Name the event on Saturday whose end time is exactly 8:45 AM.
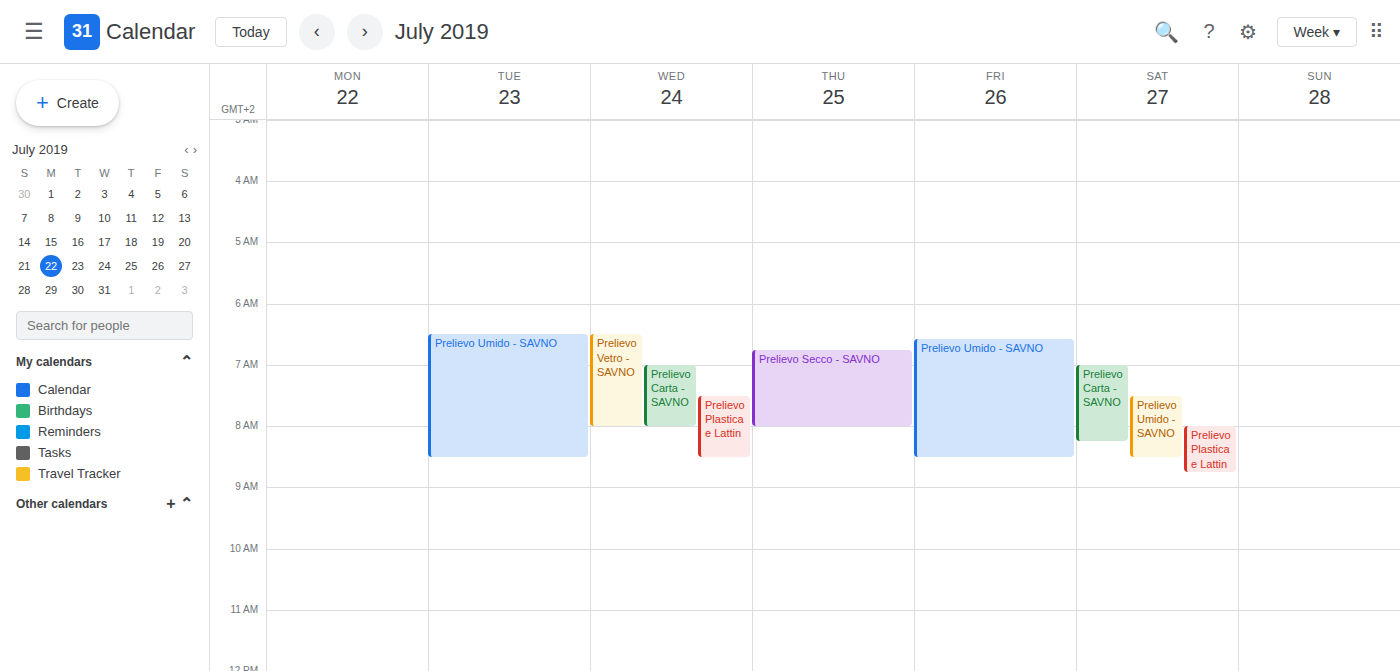
"Prelievo Plastica e Lattin"